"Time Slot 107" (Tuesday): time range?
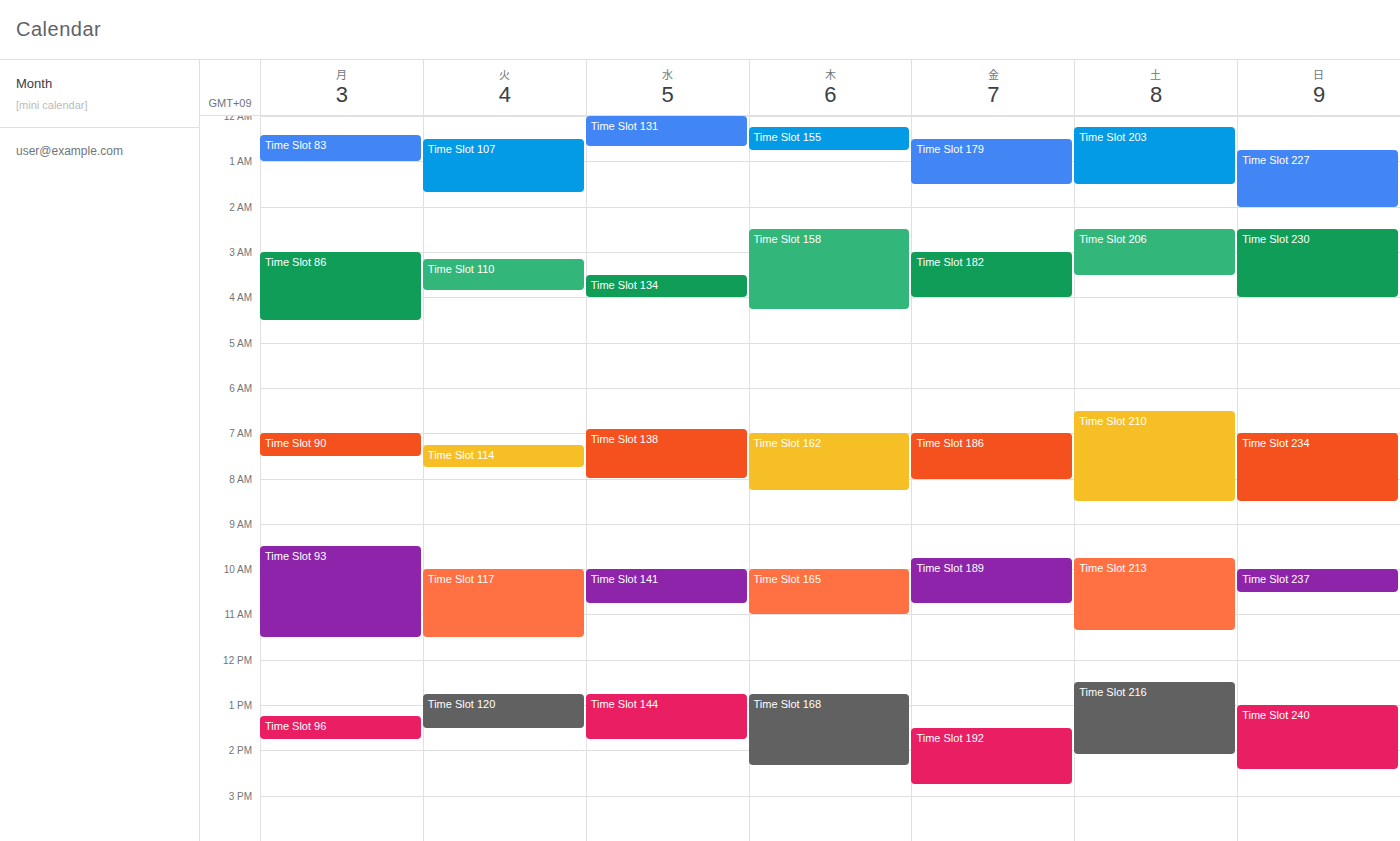
12:30 AM to 1:40 AM